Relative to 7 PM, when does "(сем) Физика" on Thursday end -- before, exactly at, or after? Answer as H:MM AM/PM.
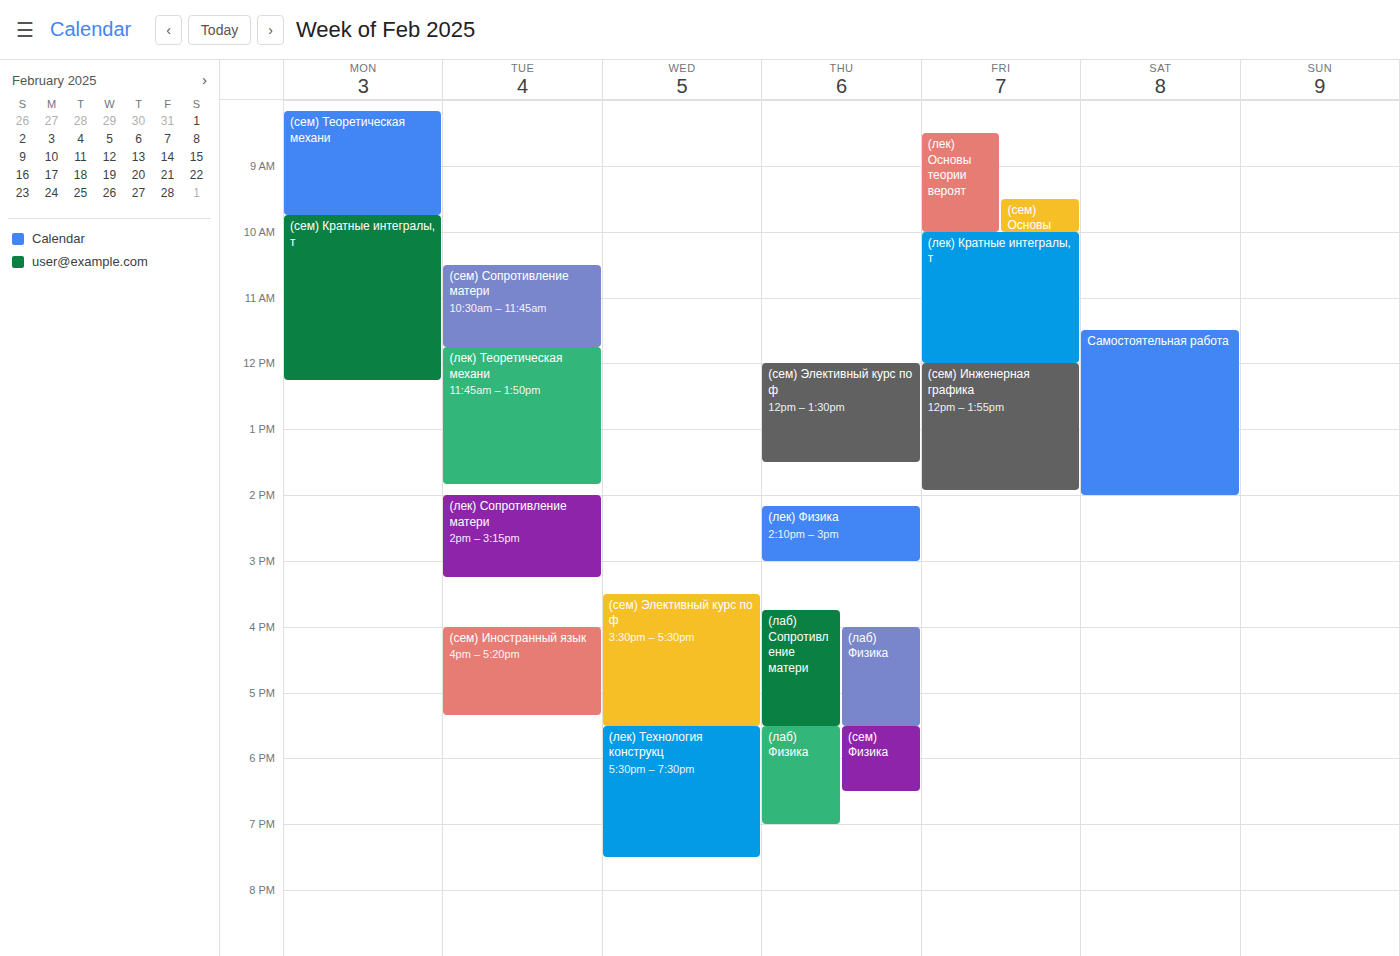
6:30 PM -- before 7 PM, 30 minutes above the 7 PM line.